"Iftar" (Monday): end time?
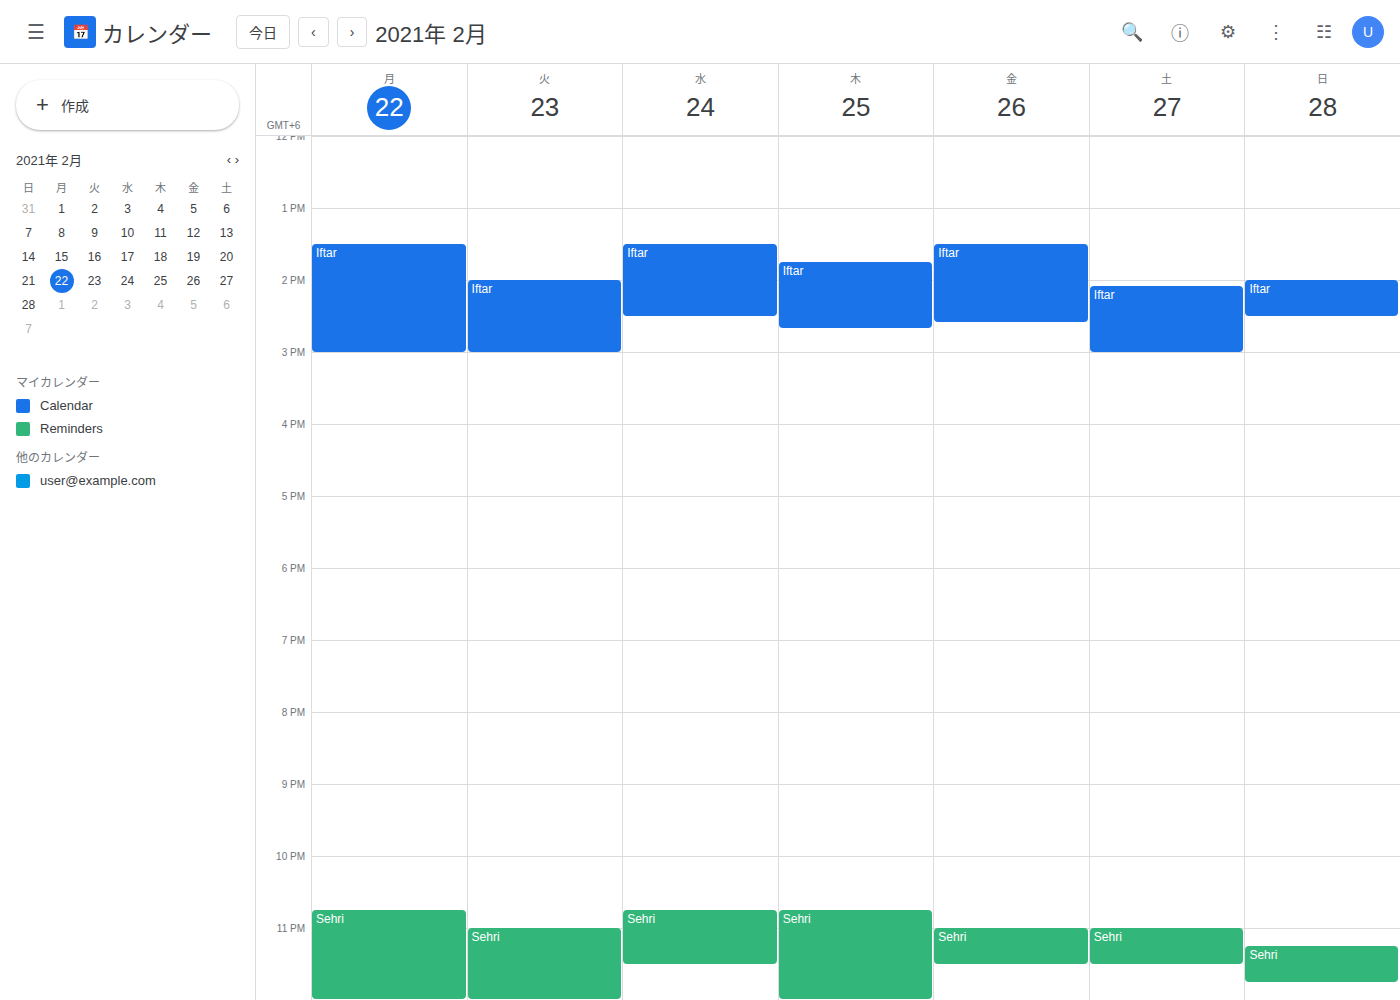
3:00 PM